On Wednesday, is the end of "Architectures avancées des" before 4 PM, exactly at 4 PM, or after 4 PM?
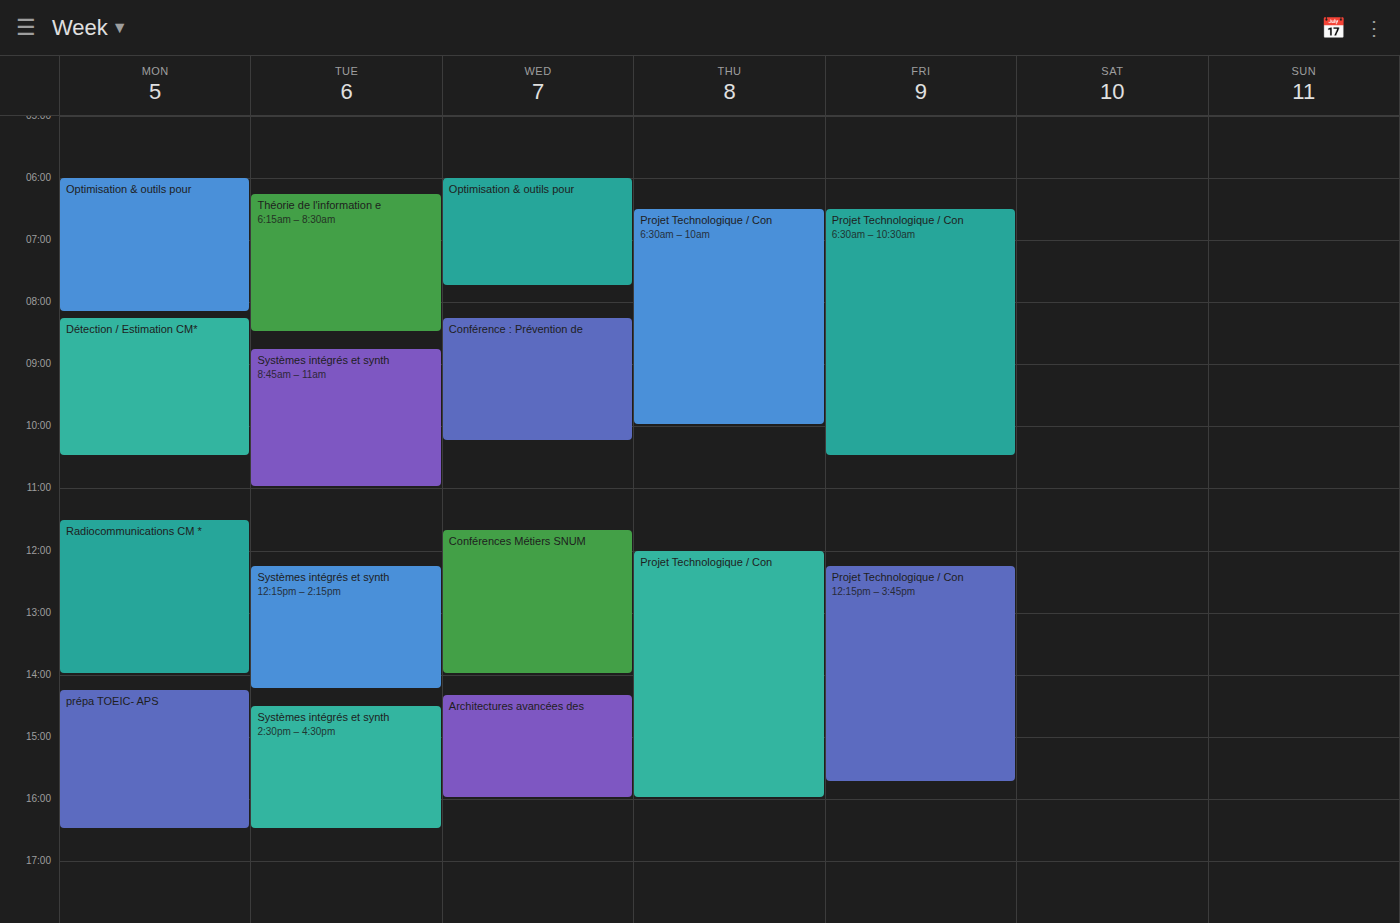
4:00 PM -- exactly at 4 PM, on the 4 PM line.